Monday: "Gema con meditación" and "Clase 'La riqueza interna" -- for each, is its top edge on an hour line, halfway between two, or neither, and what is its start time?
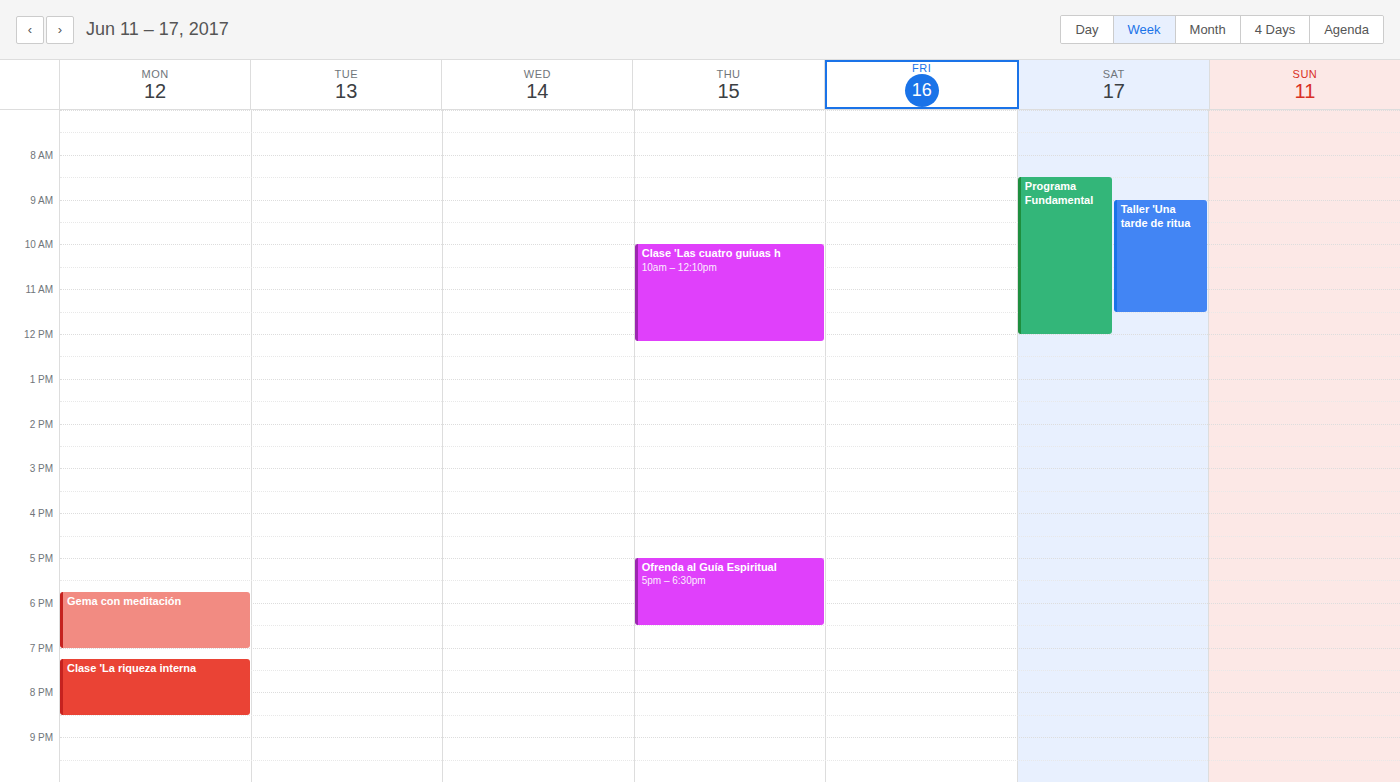
"Gema con meditación": 5:45 PM, neither: three quarters of the way from the 5 PM line to the 6 PM line. "Clase 'La riqueza interna": 7:15 PM, neither: a quarter of the way from the 7 PM line to the 8 PM line.